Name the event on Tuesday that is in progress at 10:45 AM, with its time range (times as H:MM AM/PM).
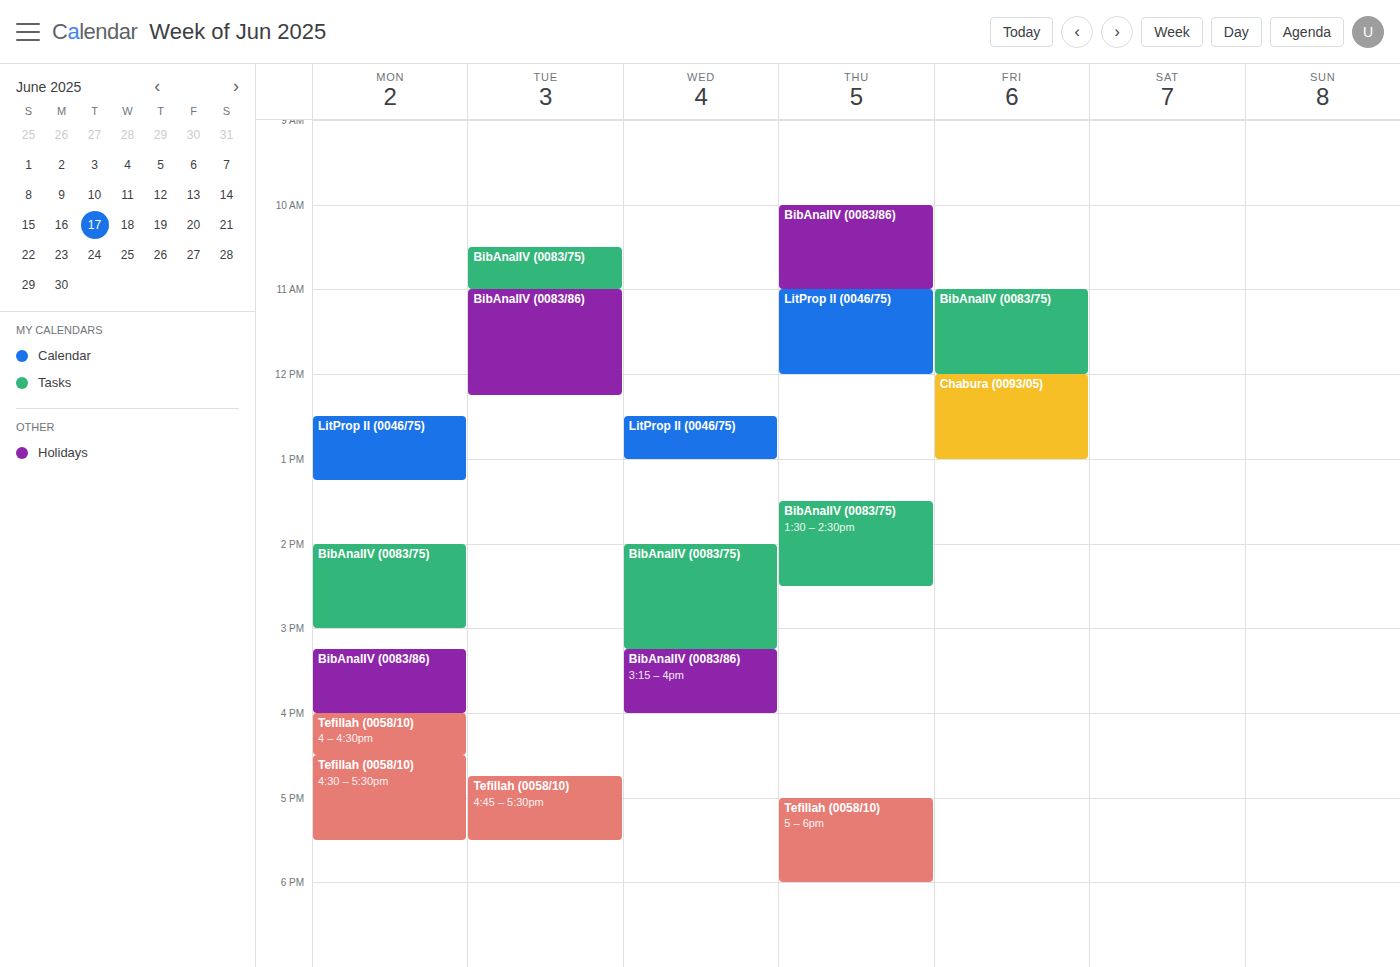
"BibAnalIV (0083/75)", 10:30 AM to 11:00 AM